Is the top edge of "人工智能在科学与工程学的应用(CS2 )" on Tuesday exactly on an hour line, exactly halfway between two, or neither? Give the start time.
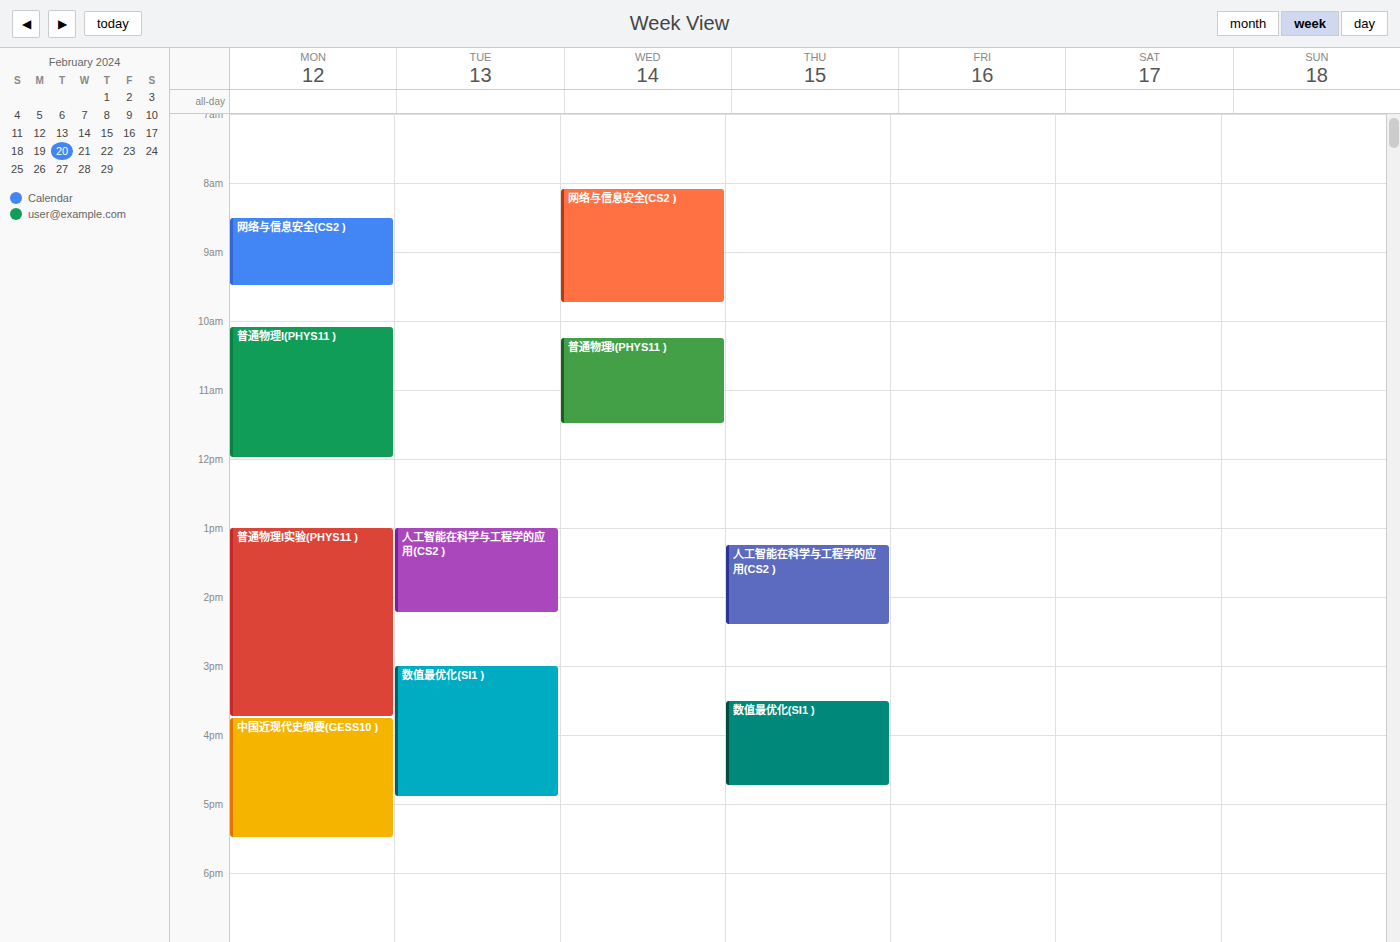
1:00 PM -- exactly on the 1 PM line.